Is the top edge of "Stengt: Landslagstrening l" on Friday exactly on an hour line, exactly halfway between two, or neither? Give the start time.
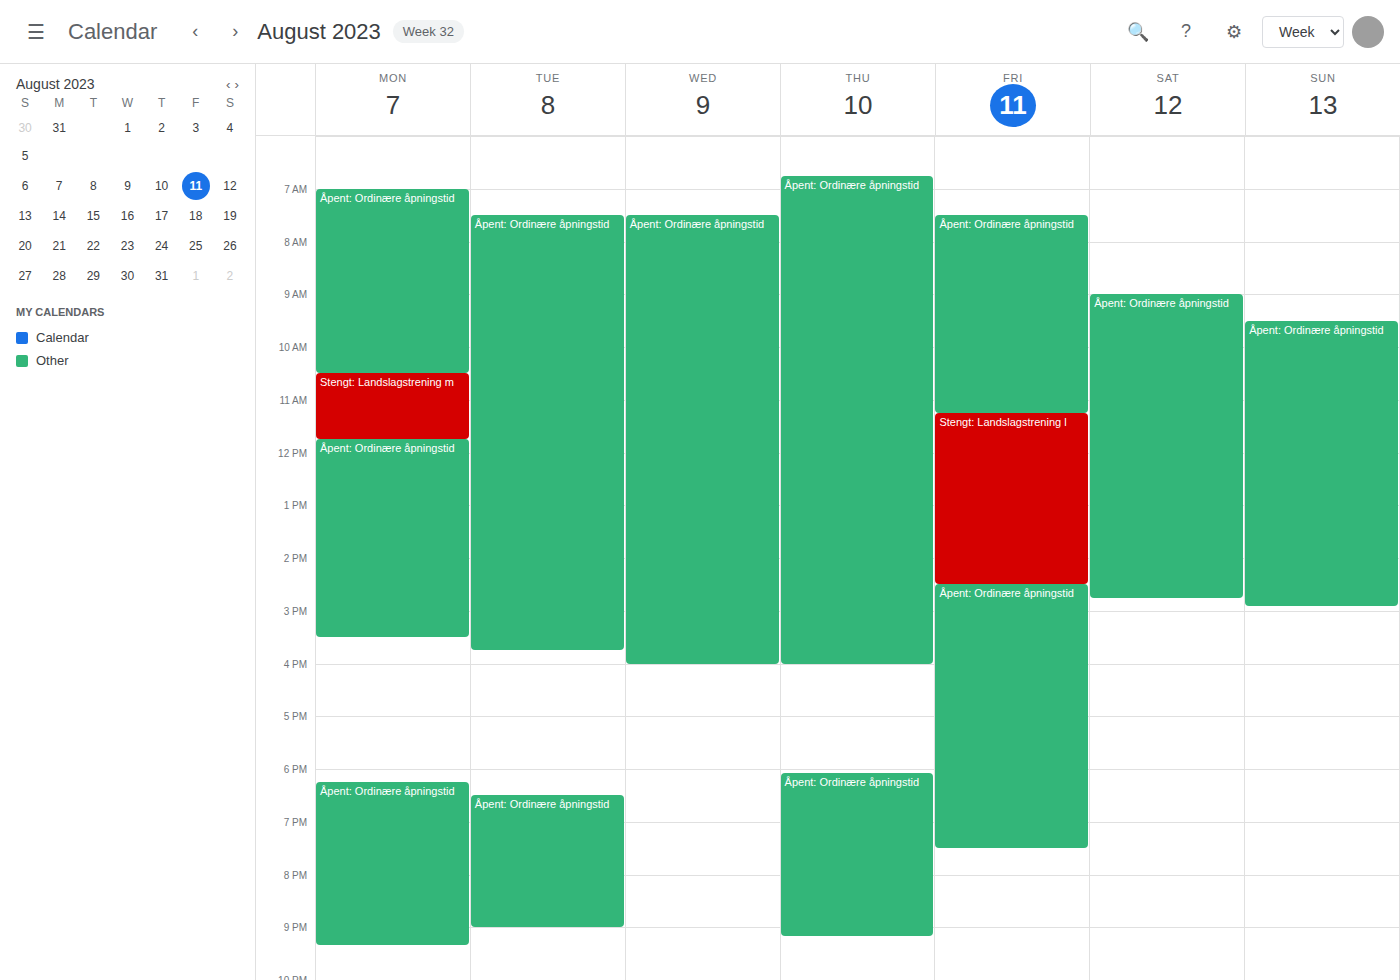
11:15 AM -- neither: a quarter of the way from the 11 AM line to the 12 PM line.